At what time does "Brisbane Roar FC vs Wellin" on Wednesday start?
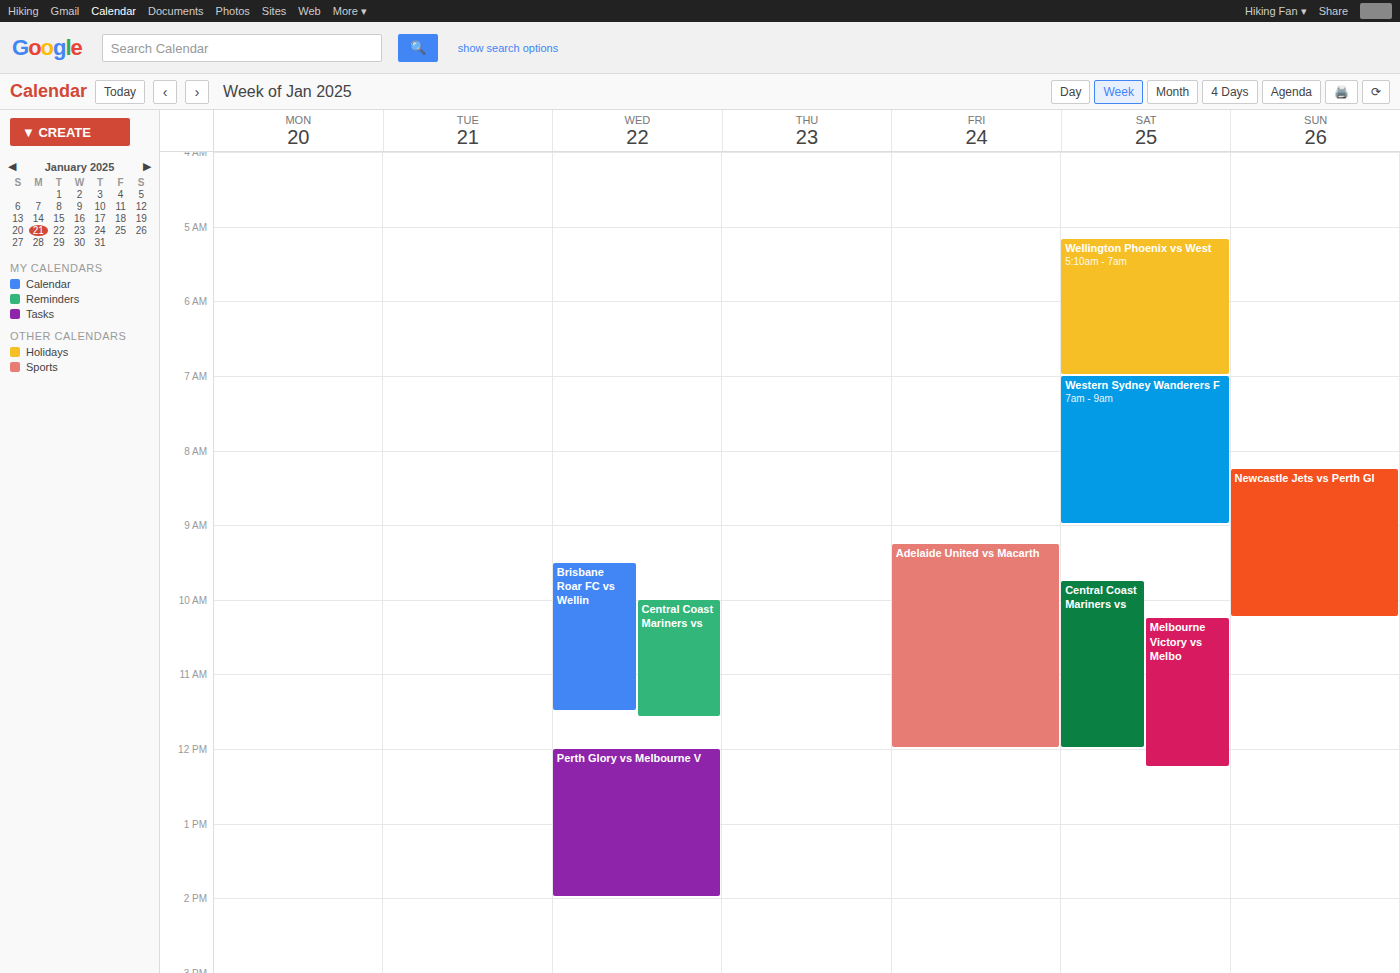
9:30 AM